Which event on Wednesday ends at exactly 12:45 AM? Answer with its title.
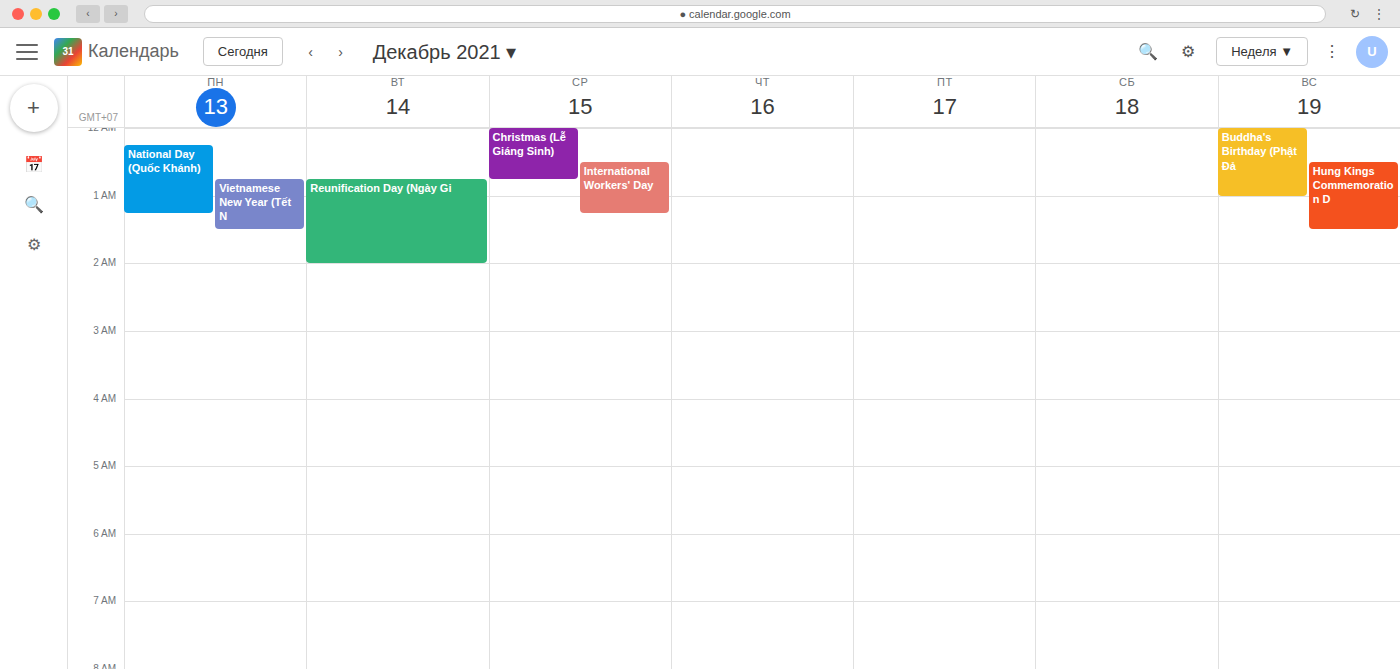
"Christmas (Lễ Giáng Sinh)"